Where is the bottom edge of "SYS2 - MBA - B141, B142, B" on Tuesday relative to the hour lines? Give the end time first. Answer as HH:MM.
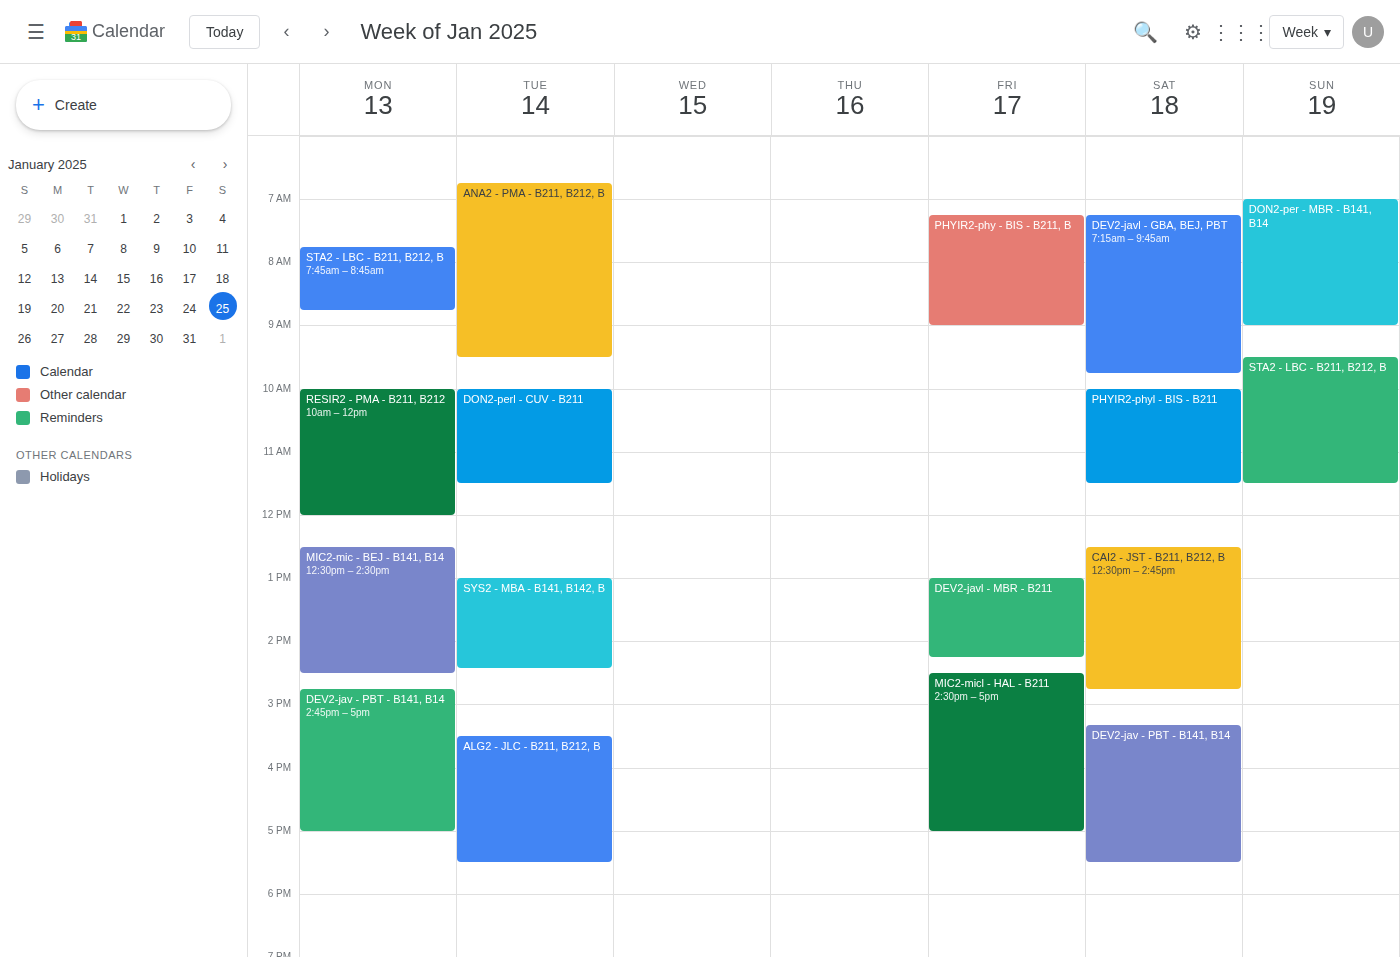
14:25 -- neither: 25 minutes below the 14:00 line and 35 minutes above the 15:00 line.